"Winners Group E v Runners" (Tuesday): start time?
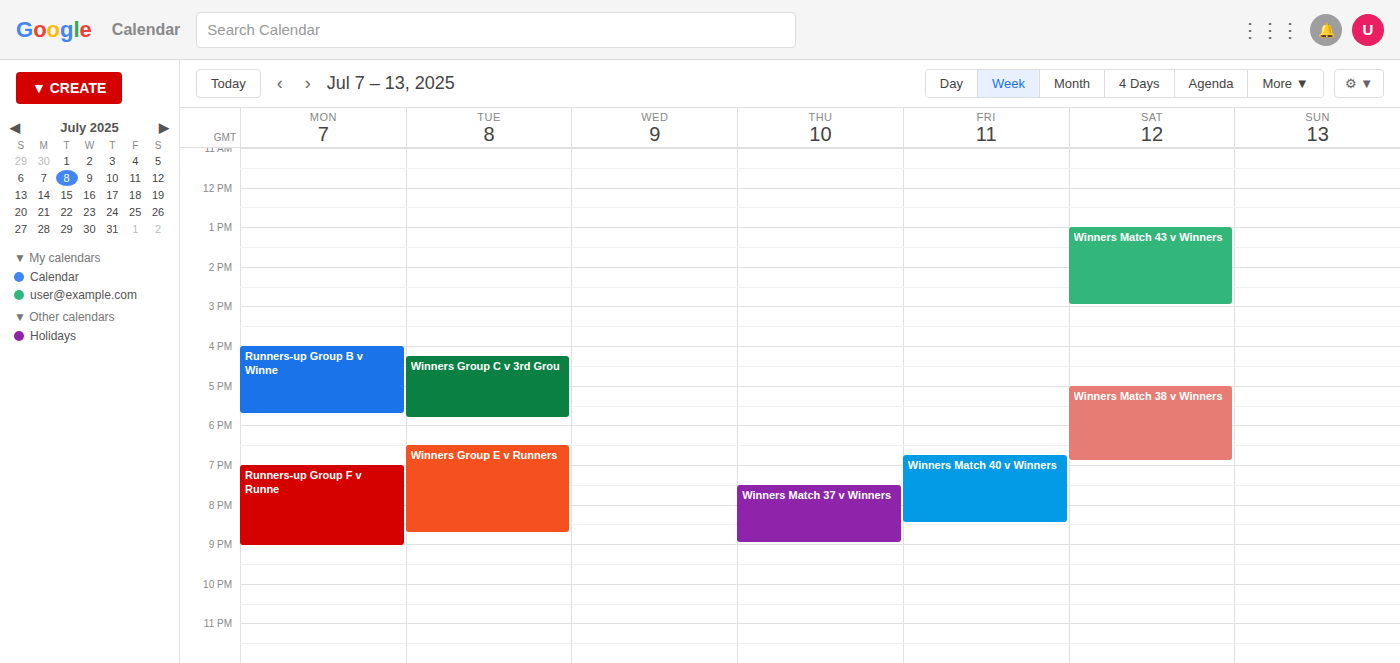
6:30 PM